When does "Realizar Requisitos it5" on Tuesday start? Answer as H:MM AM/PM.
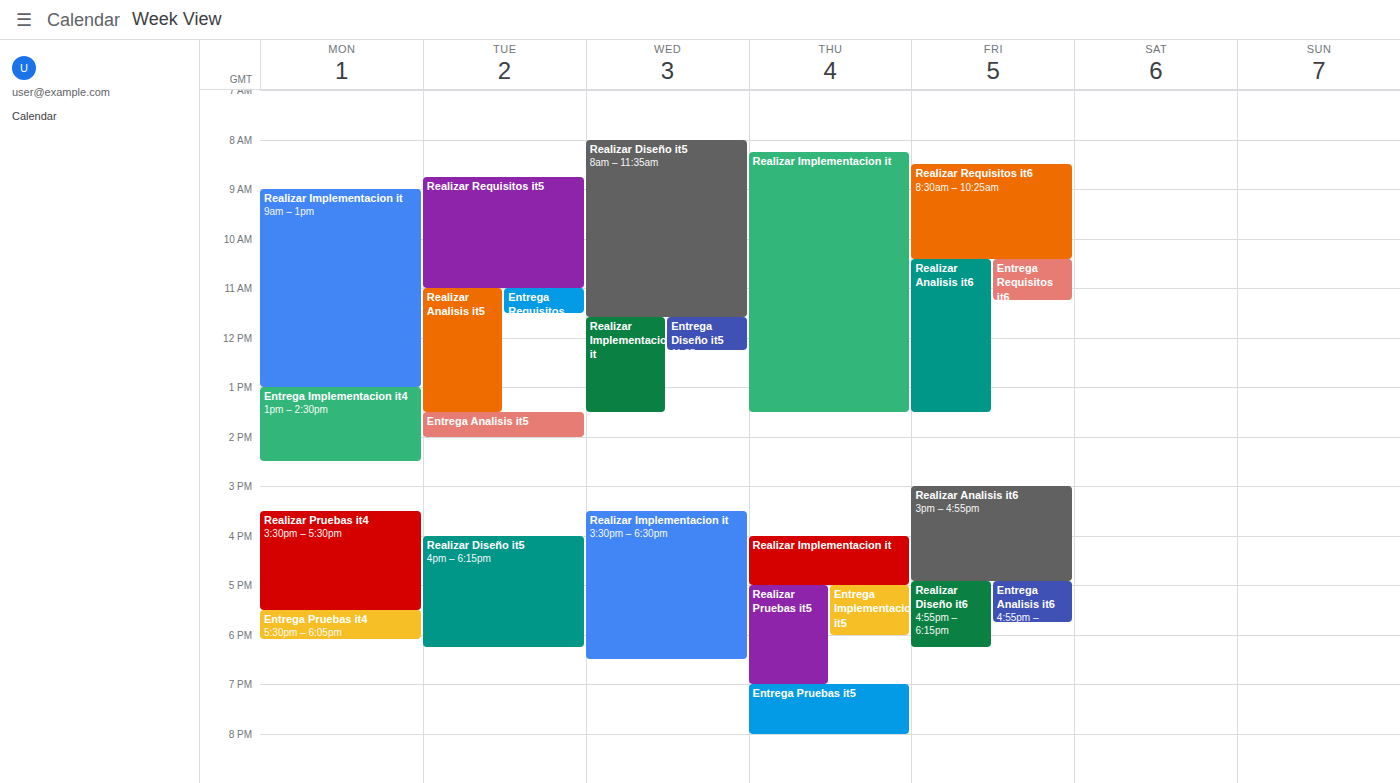
8:45 AM